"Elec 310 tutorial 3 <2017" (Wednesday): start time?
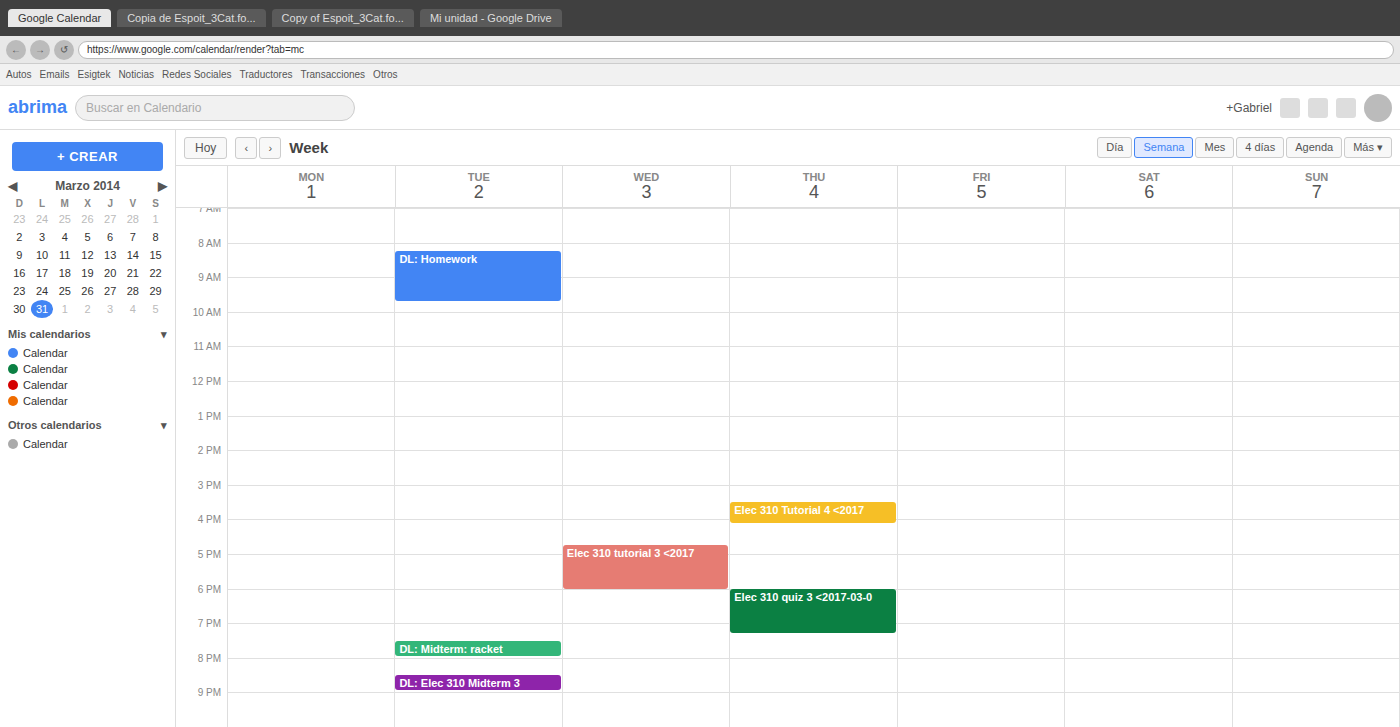
4:45 PM